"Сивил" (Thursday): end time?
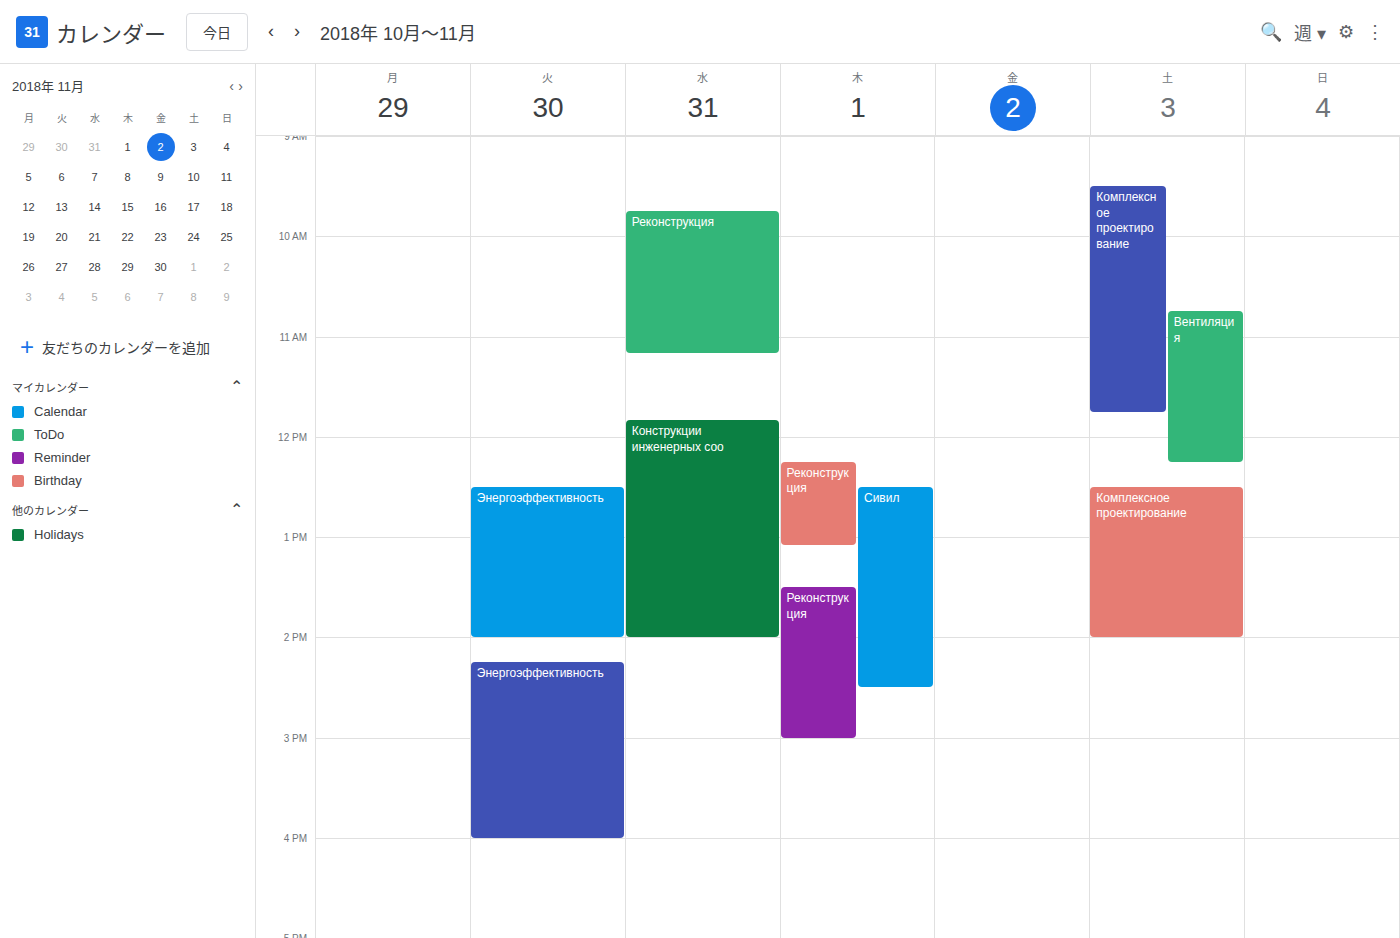
2:30 PM